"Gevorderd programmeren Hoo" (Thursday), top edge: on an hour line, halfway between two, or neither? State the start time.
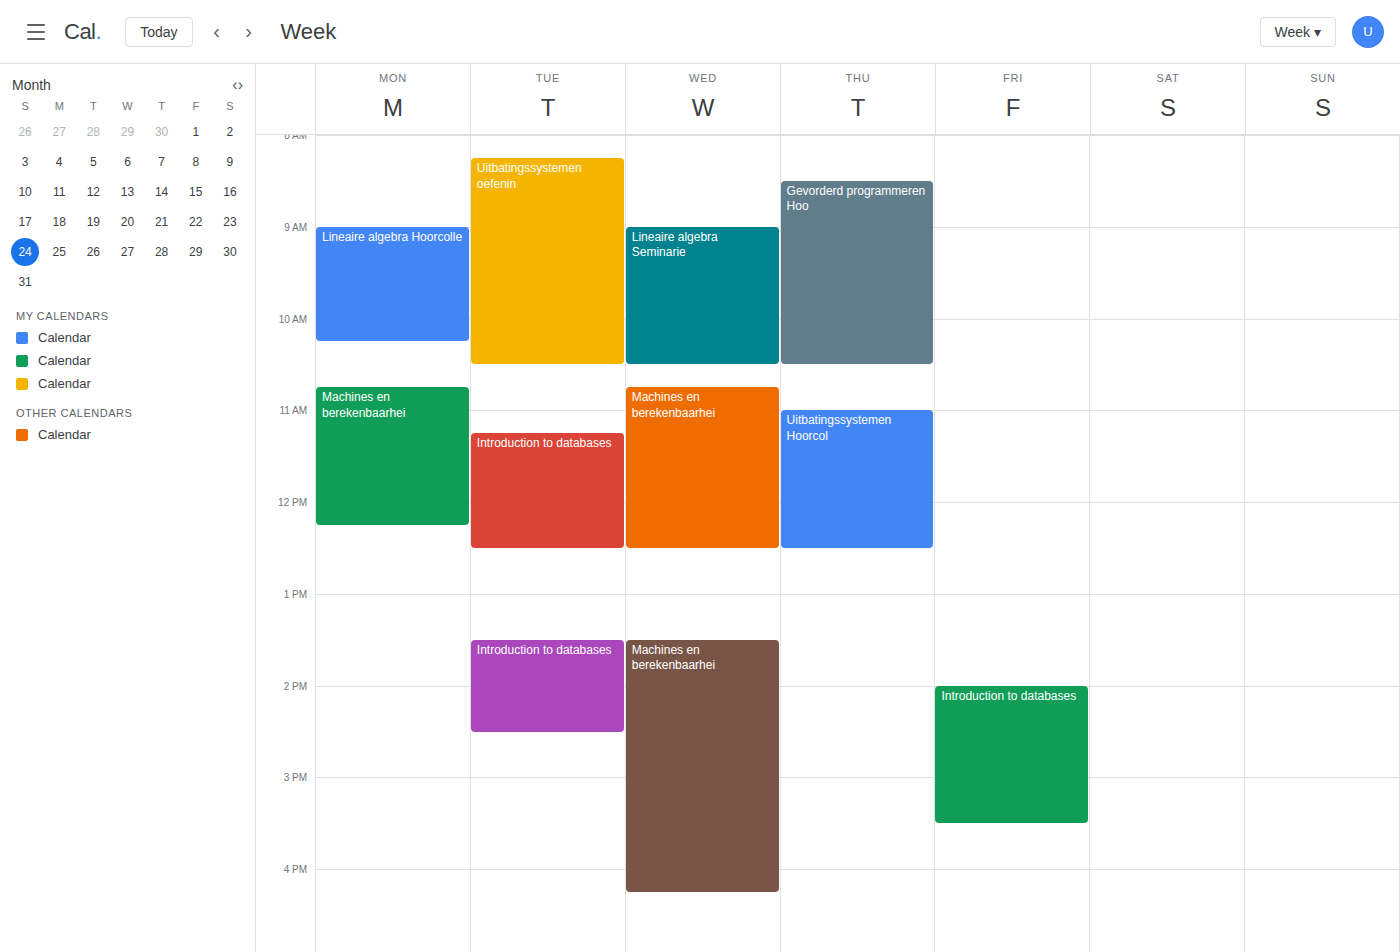
8:30 AM -- halfway between the 8 AM and 9 AM lines.